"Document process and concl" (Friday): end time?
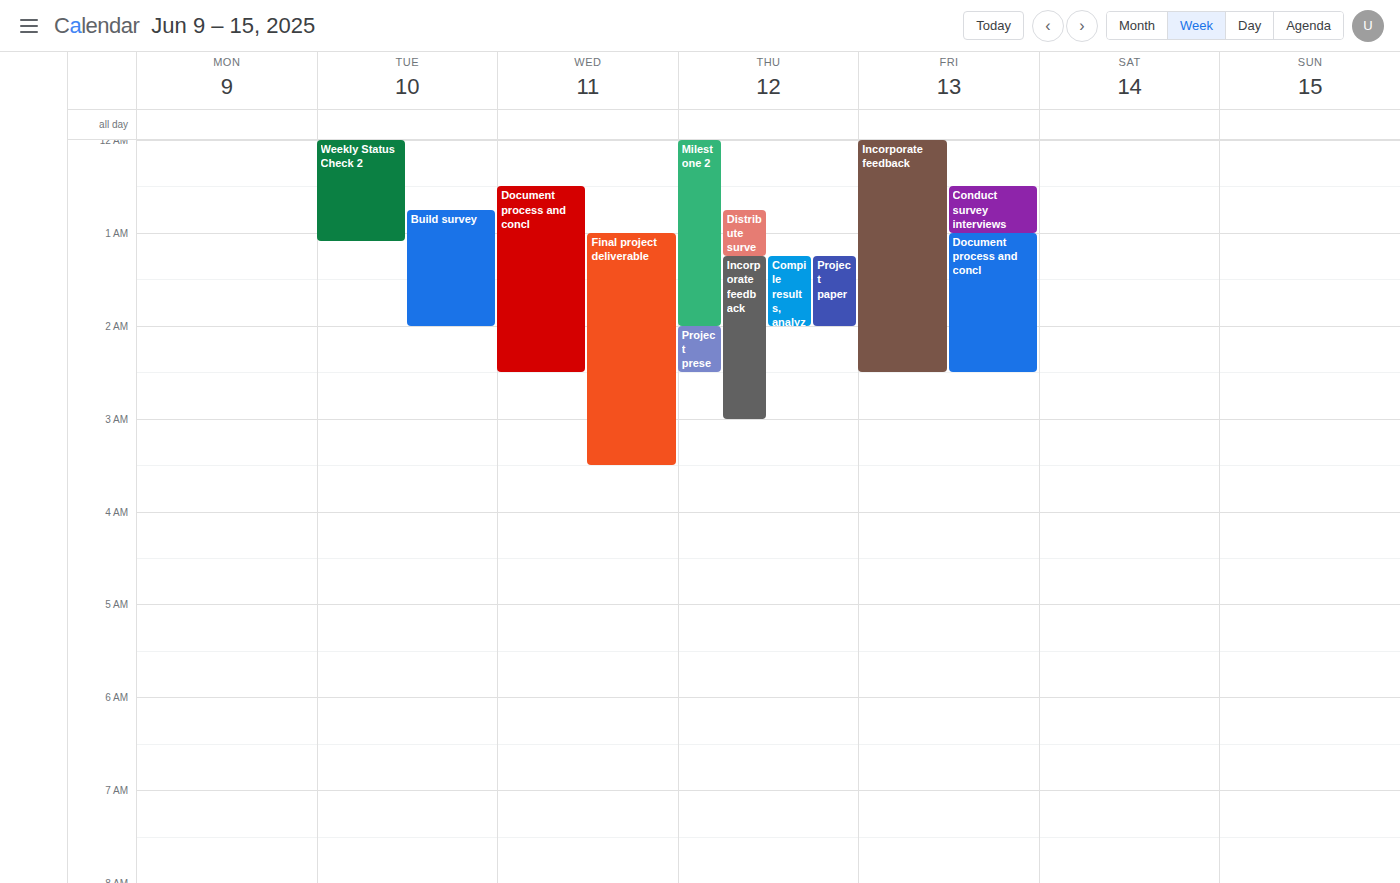
2:30 AM